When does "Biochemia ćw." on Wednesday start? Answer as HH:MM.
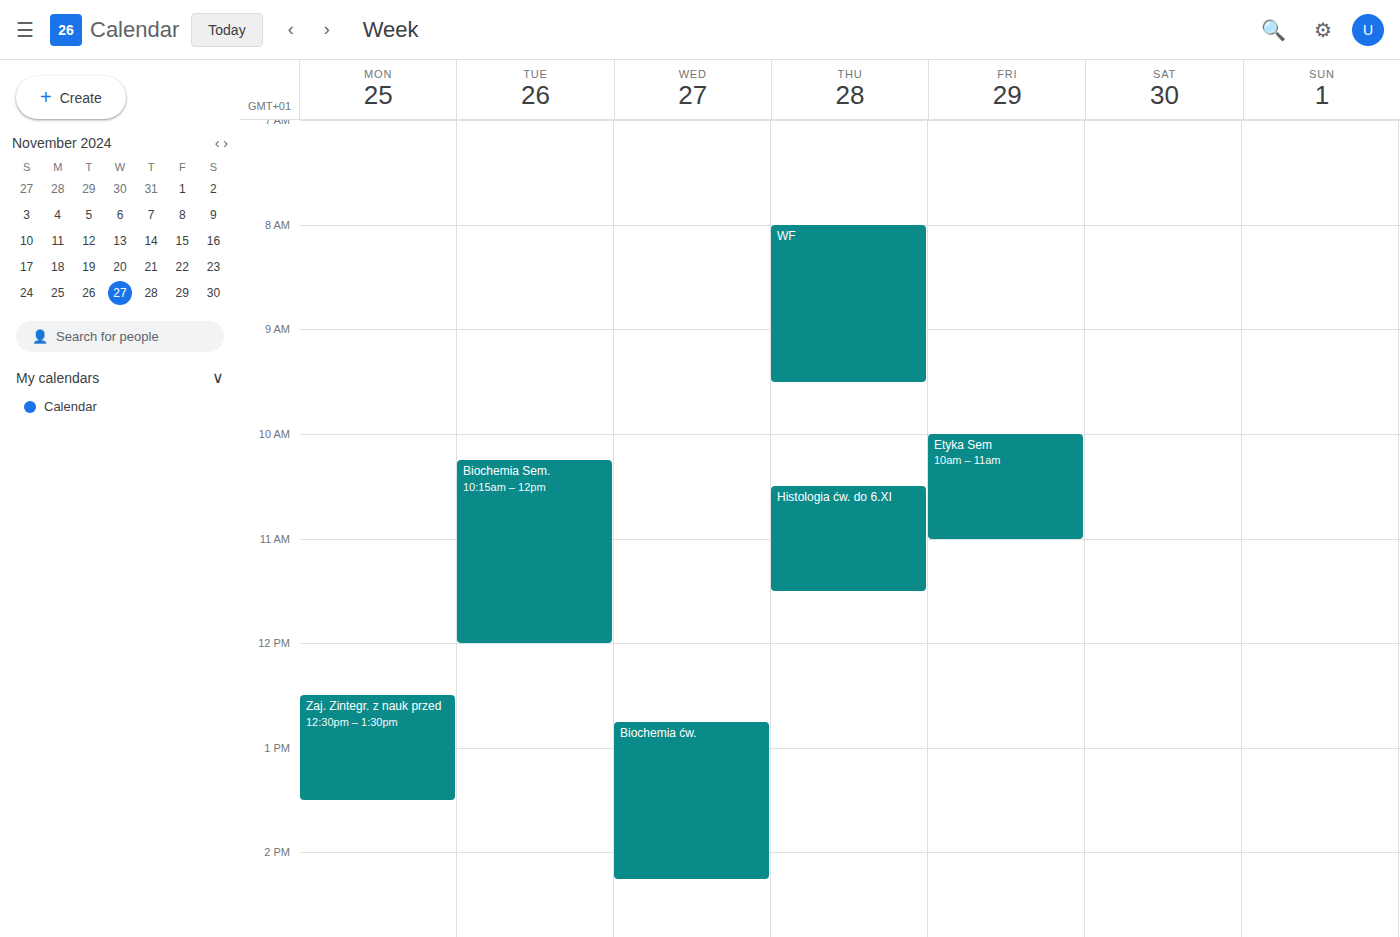
12:45